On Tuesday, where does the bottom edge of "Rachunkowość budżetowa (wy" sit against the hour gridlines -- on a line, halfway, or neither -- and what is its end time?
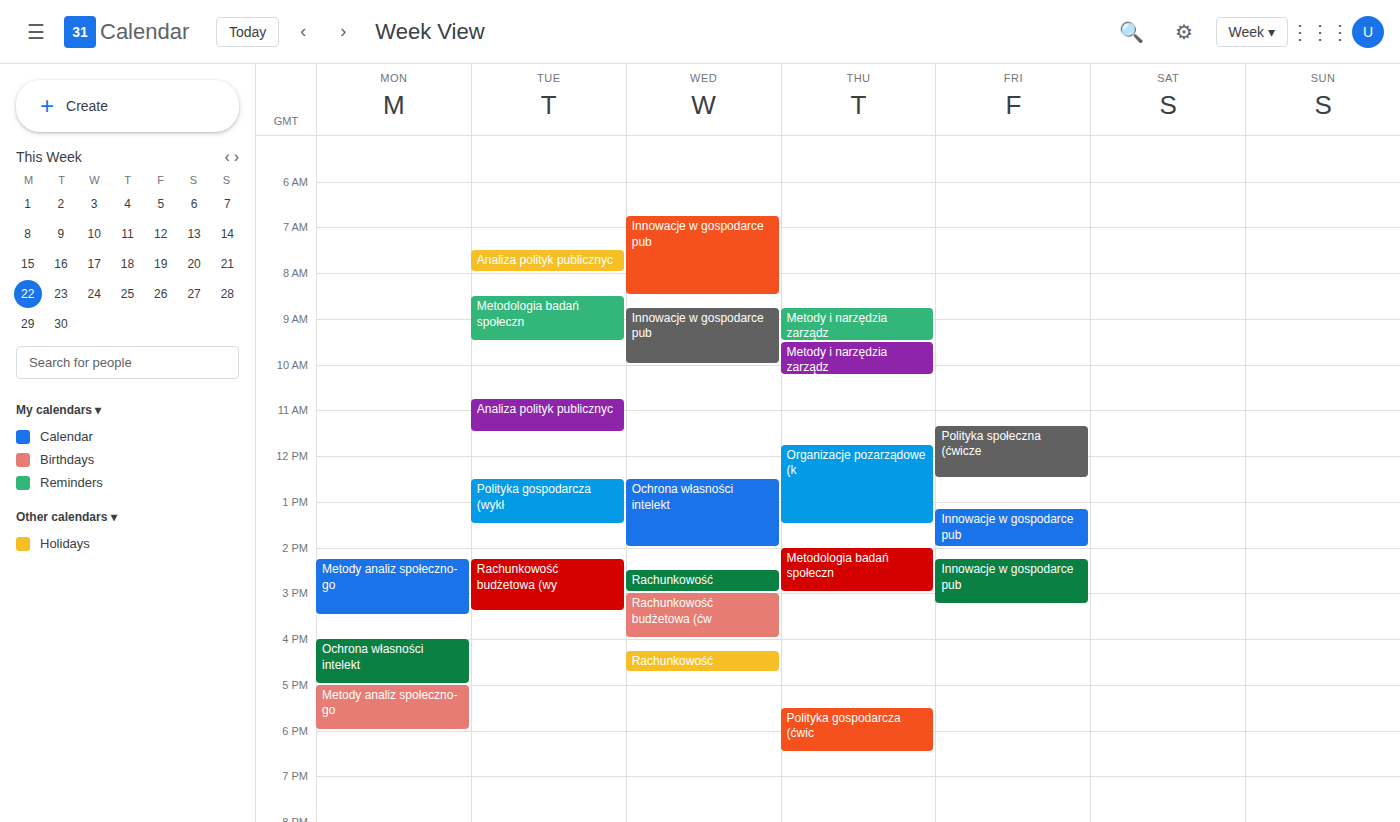
3:25 PM -- neither: 25 minutes below the 3 PM line and 35 minutes above the 4 PM line.